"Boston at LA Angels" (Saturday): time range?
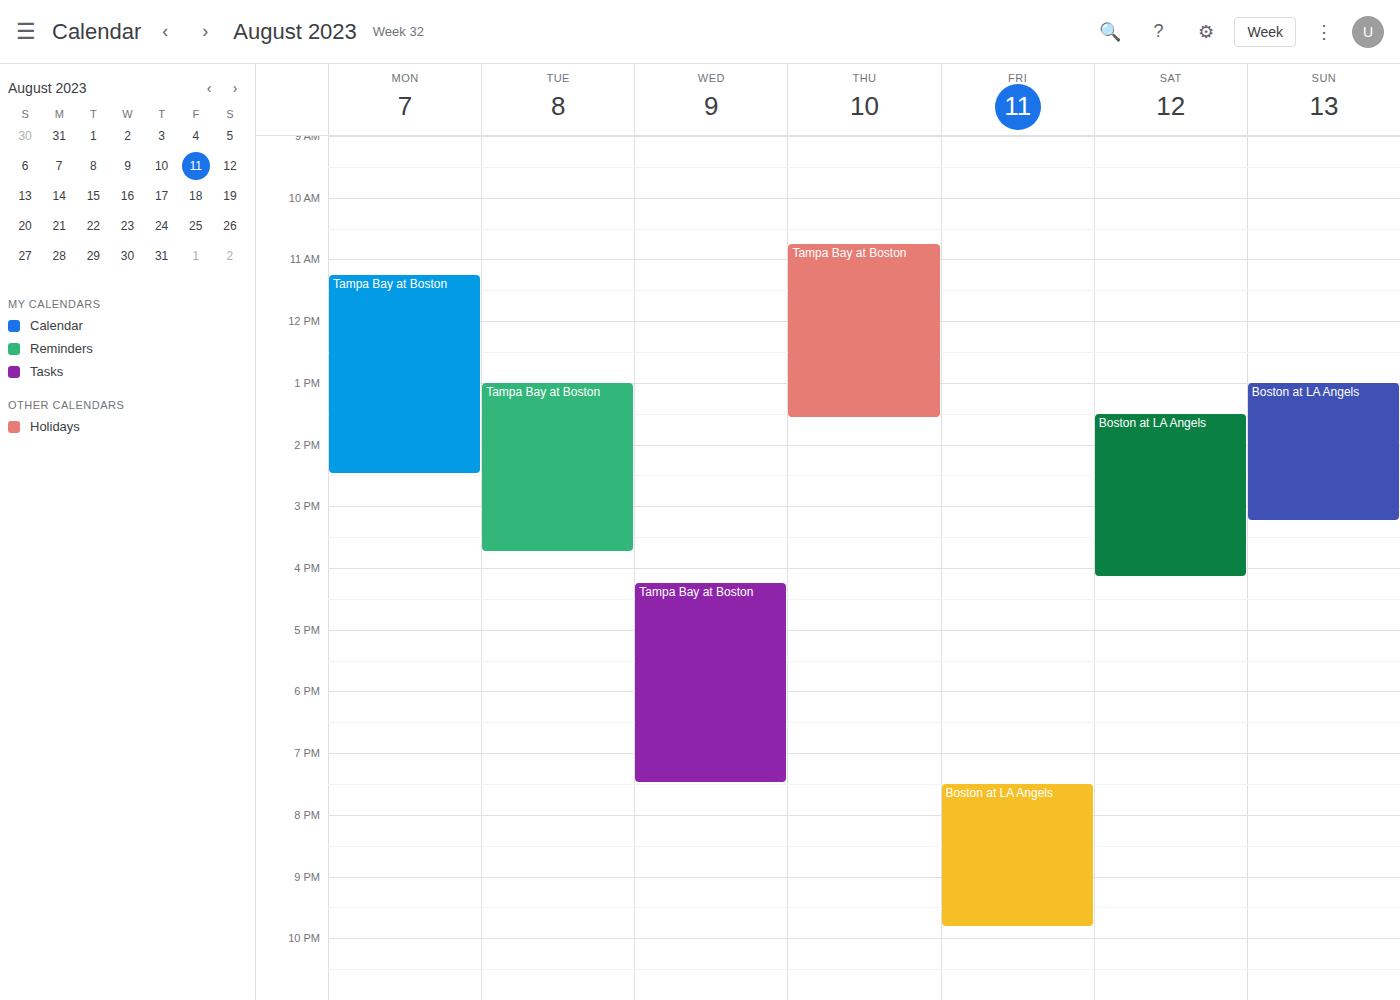
1:30 PM to 4:10 PM